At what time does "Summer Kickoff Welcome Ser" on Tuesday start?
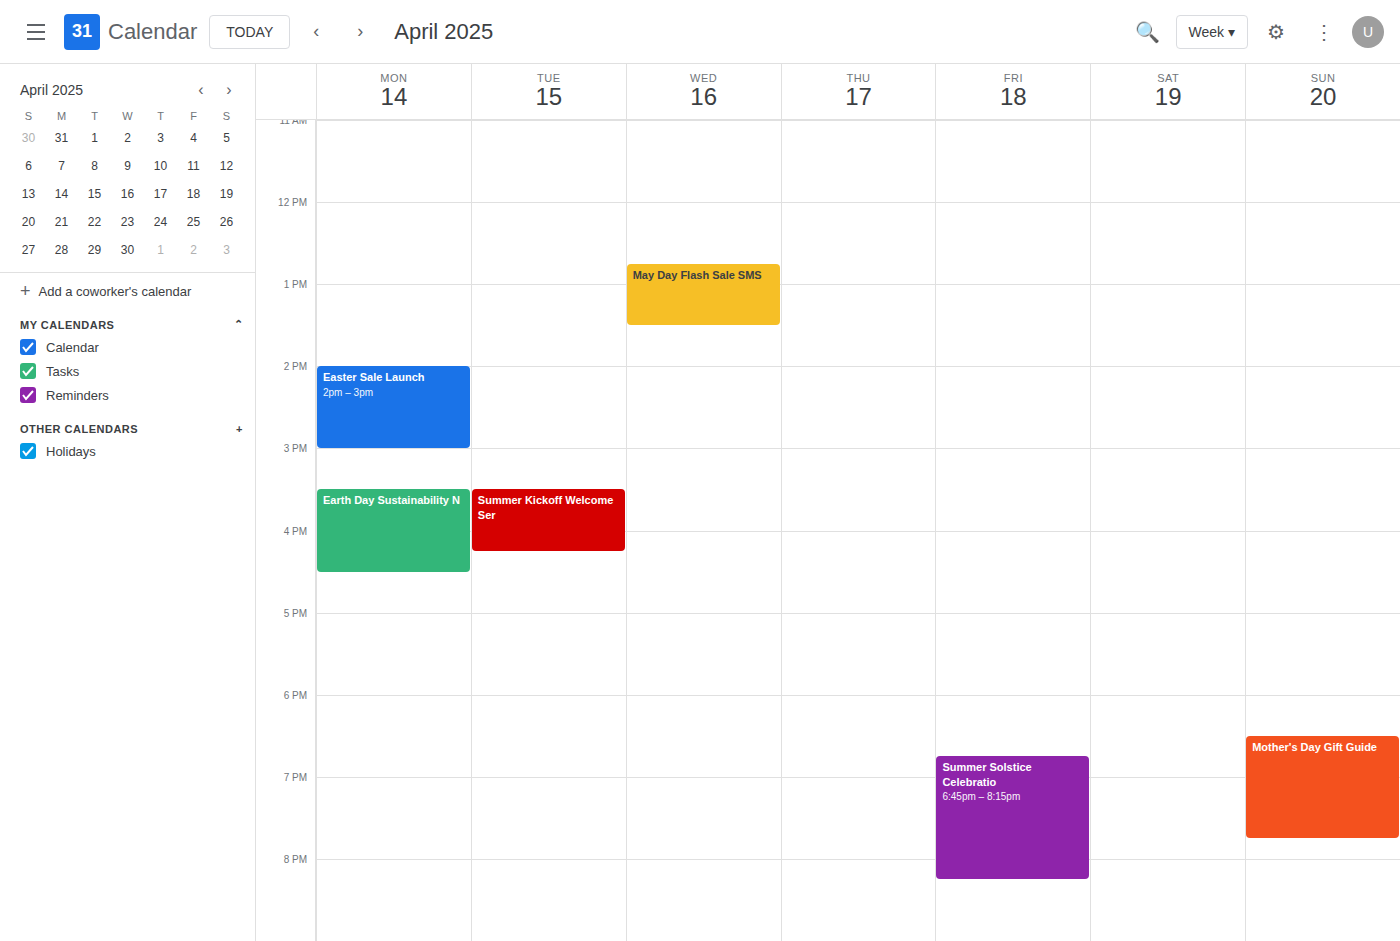
3:30 PM